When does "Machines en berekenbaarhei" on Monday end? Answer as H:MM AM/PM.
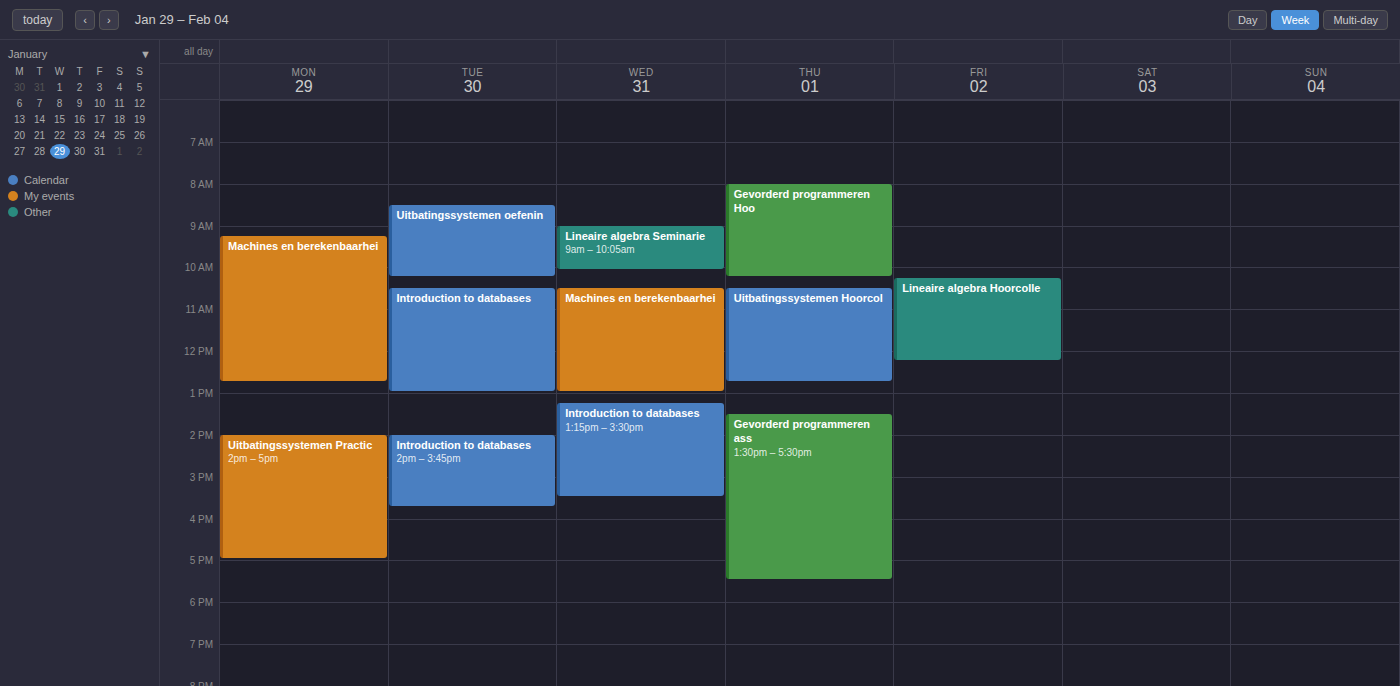
12:45 PM